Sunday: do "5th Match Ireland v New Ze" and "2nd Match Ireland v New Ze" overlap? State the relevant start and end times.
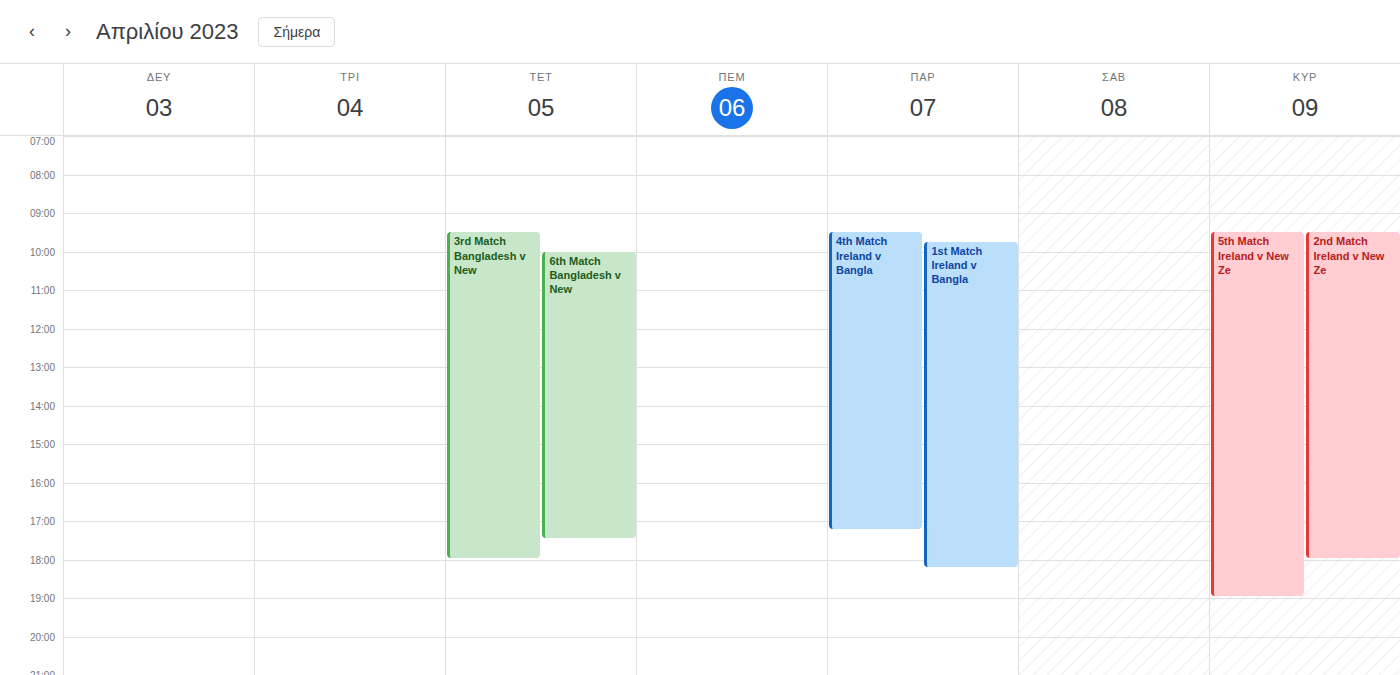
"2nd Match Ireland v New Ze" runs 9:30 AM to 6:00 PM, inside "5th Match Ireland v New Ze" -- they overlap.